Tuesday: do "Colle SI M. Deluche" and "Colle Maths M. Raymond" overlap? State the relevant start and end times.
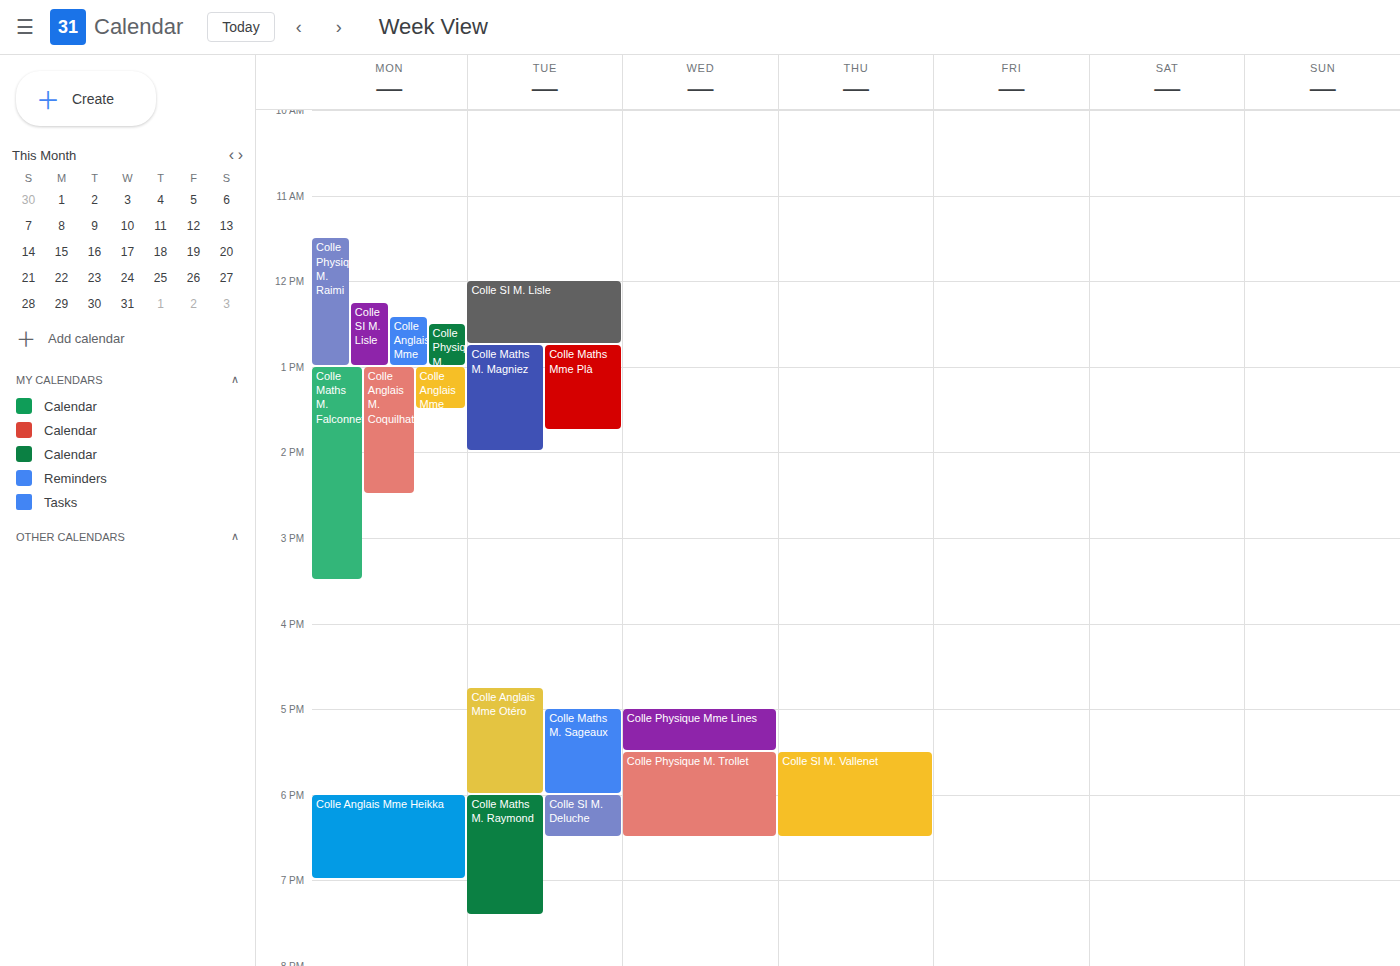
"Colle Maths M. Raymond" starts at 6:00 PM, before "Colle SI M. Deluche" ends at 6:30 PM -- they overlap.